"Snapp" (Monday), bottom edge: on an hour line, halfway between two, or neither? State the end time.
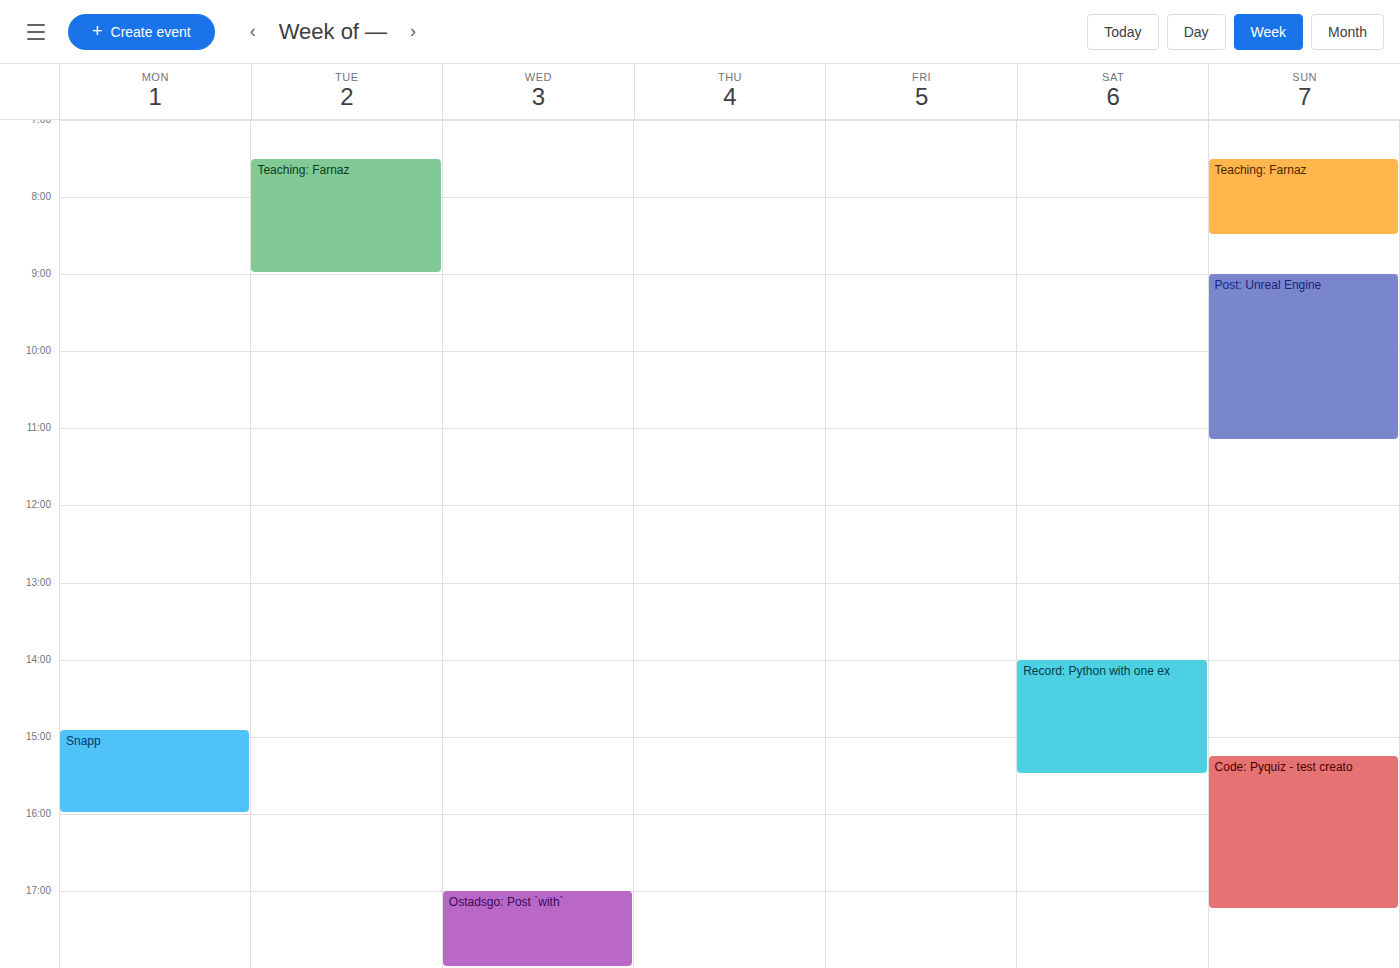
16:00 -- exactly on the 16:00 line.